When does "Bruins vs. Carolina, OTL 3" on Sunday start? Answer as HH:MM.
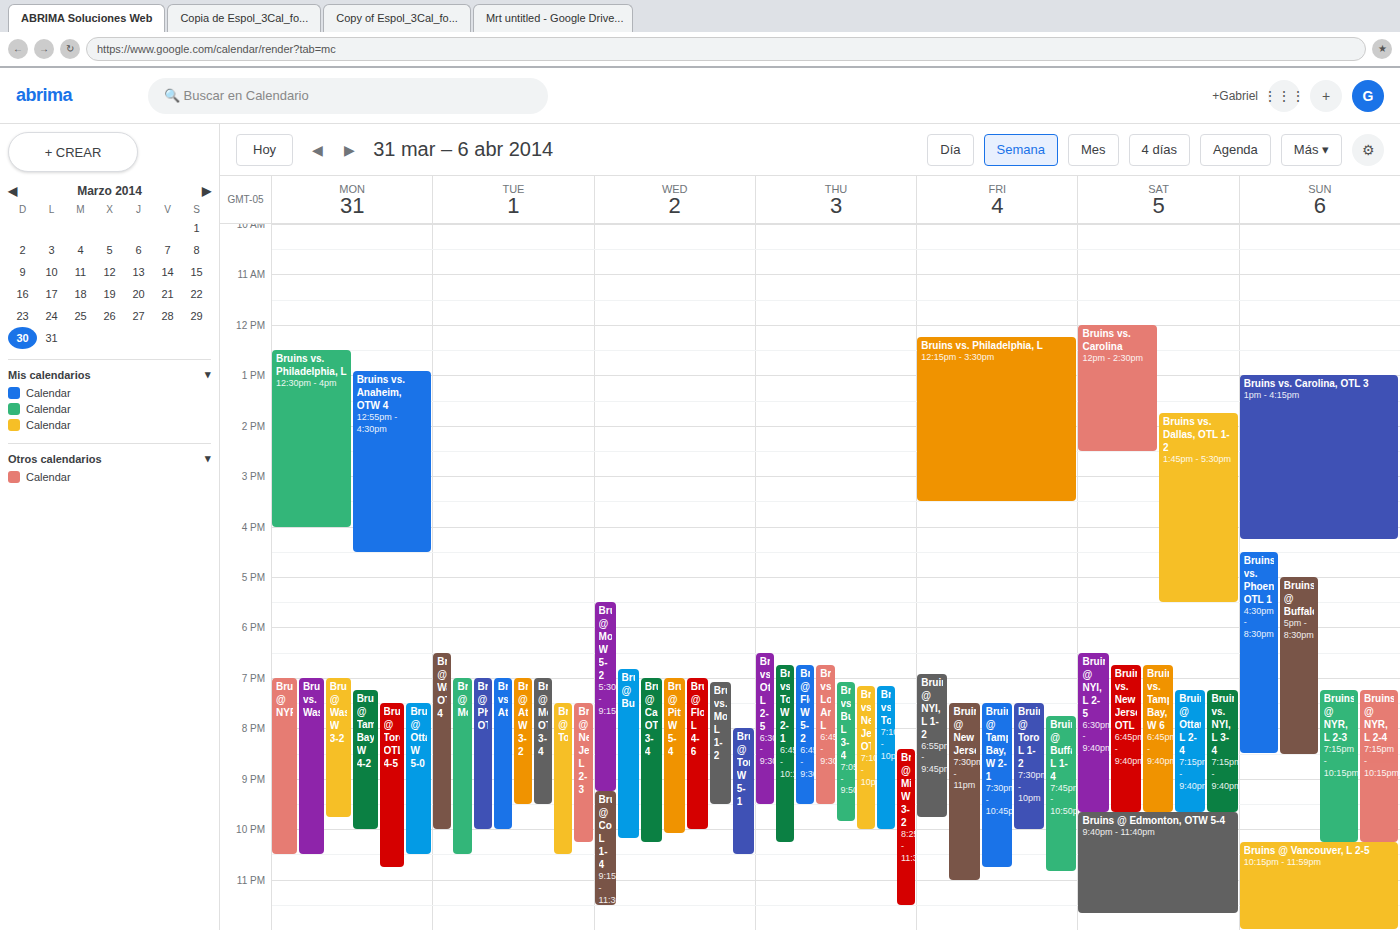
13:00